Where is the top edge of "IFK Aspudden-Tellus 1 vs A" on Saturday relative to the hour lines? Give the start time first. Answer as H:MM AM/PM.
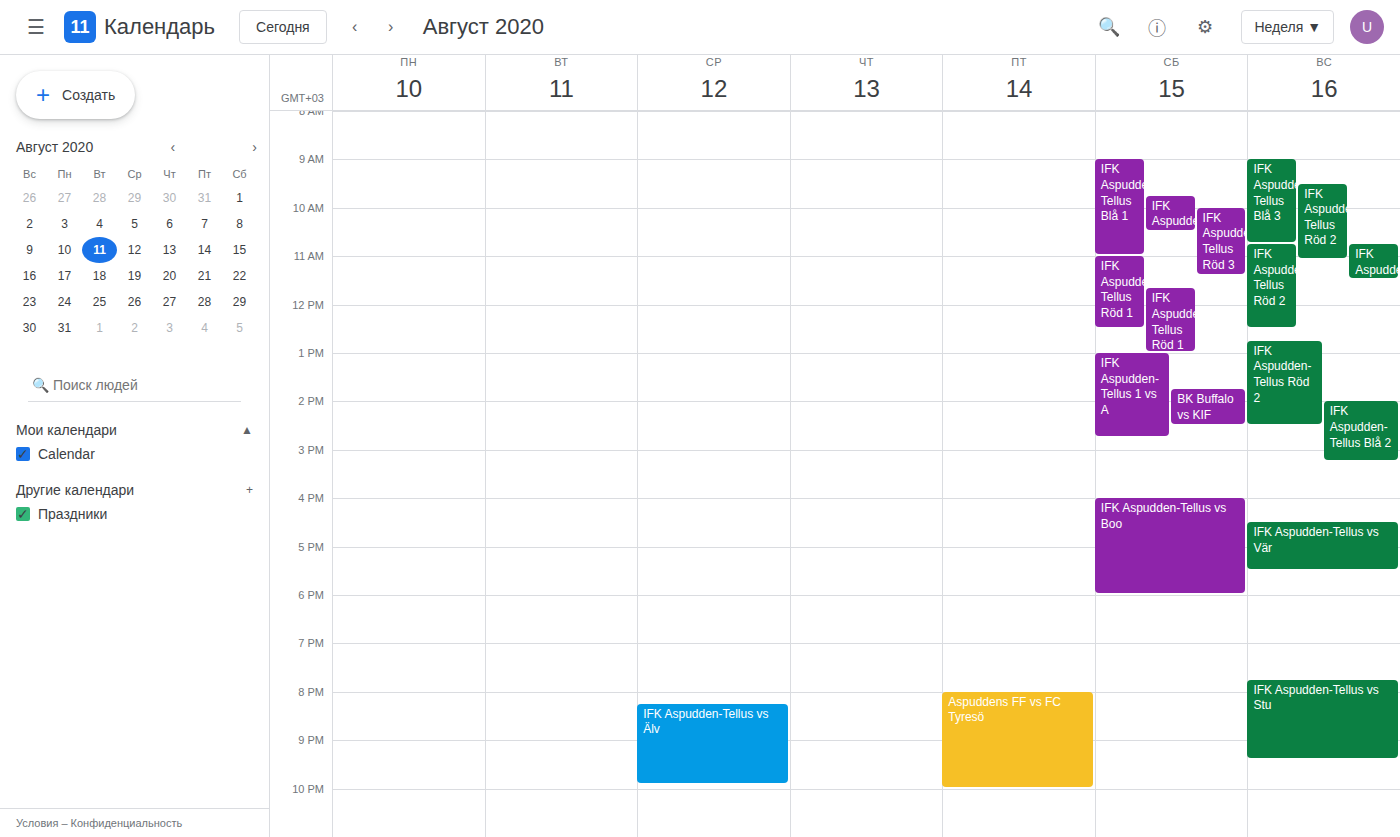
1:00 PM -- exactly on the 1 PM line.